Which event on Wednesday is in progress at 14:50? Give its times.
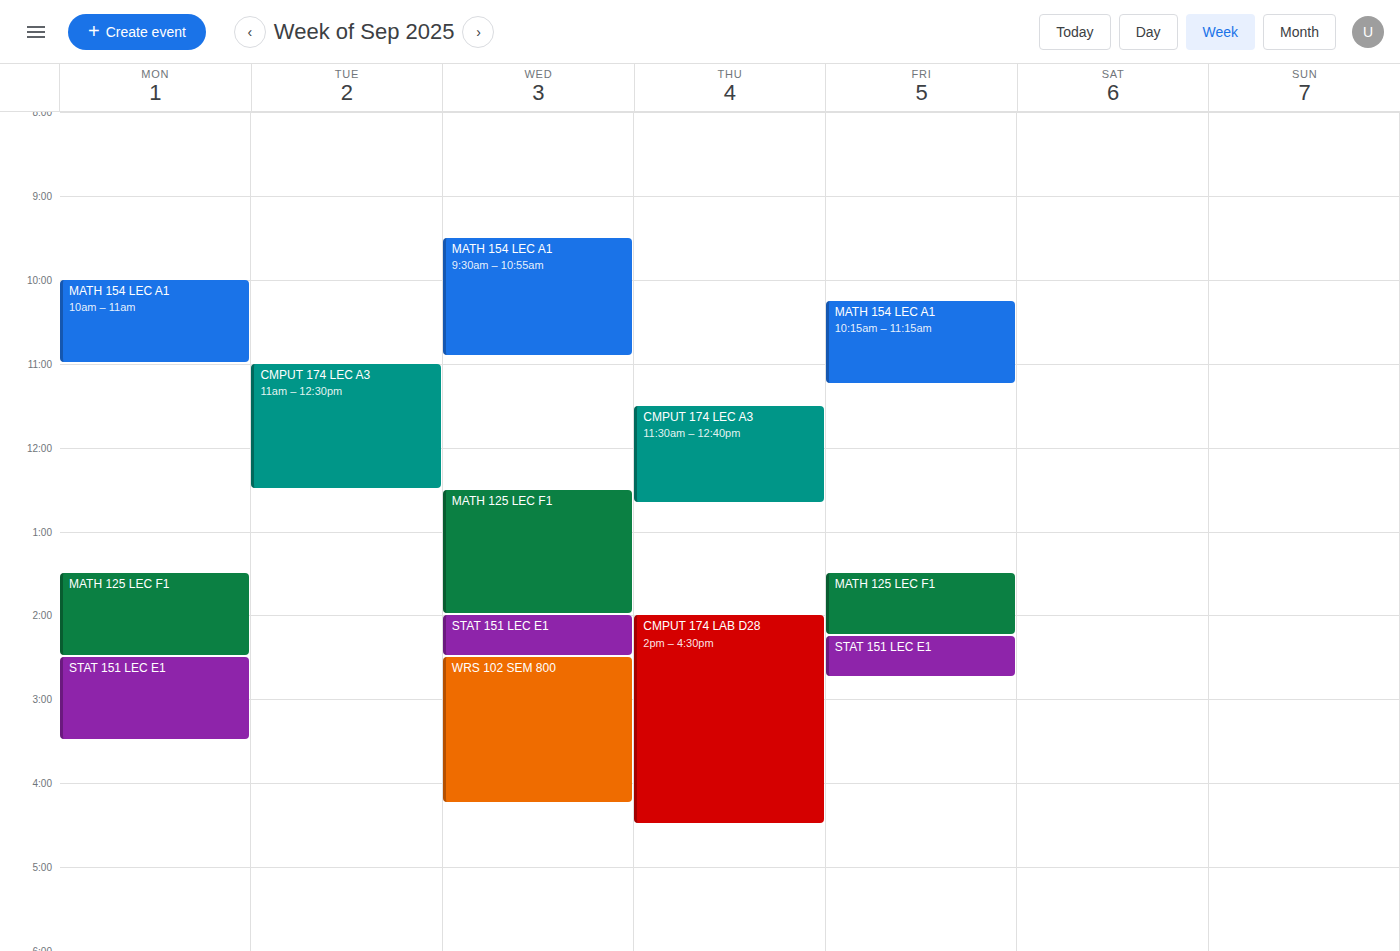
"WRS 102 SEM 800", 14:30 to 16:15